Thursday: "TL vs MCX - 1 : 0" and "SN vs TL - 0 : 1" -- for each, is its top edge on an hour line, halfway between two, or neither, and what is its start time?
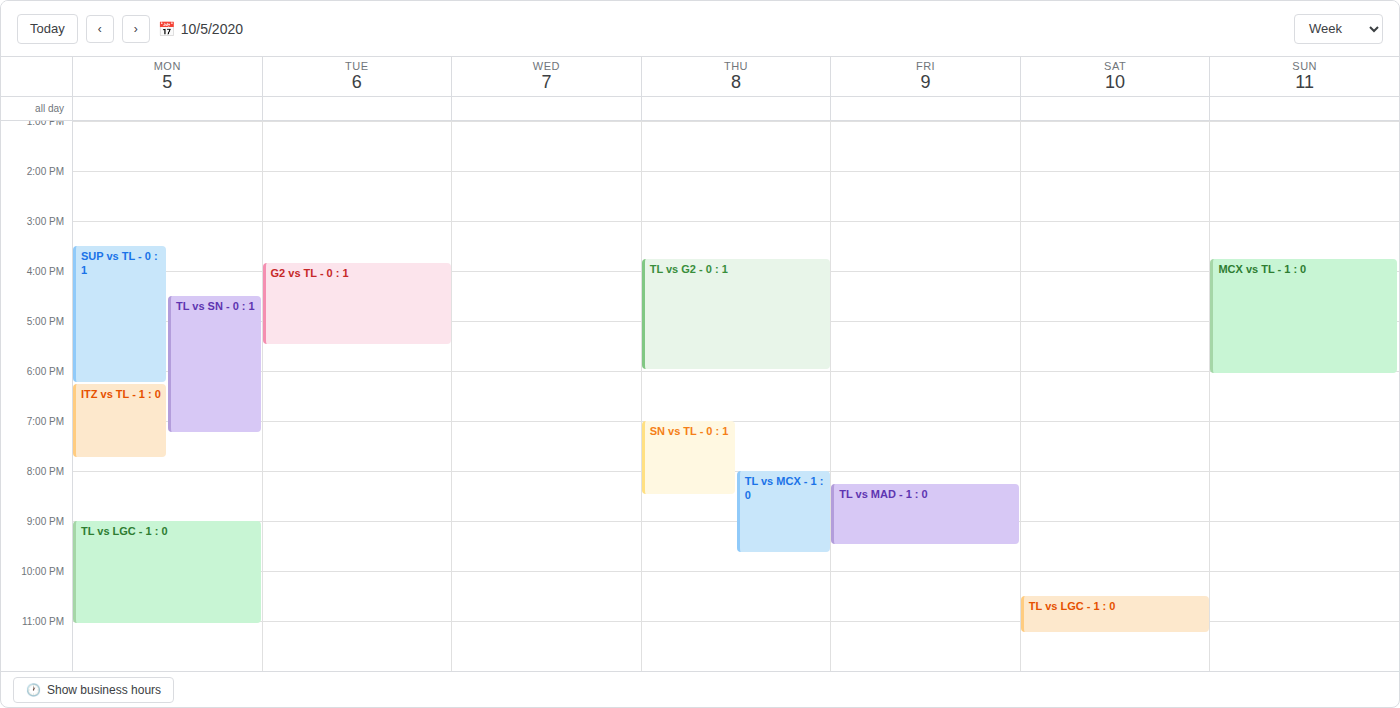
"TL vs MCX - 1 : 0": 8:00 PM, exactly on the 8 PM line. "SN vs TL - 0 : 1": 7:00 PM, exactly on the 7 PM line.